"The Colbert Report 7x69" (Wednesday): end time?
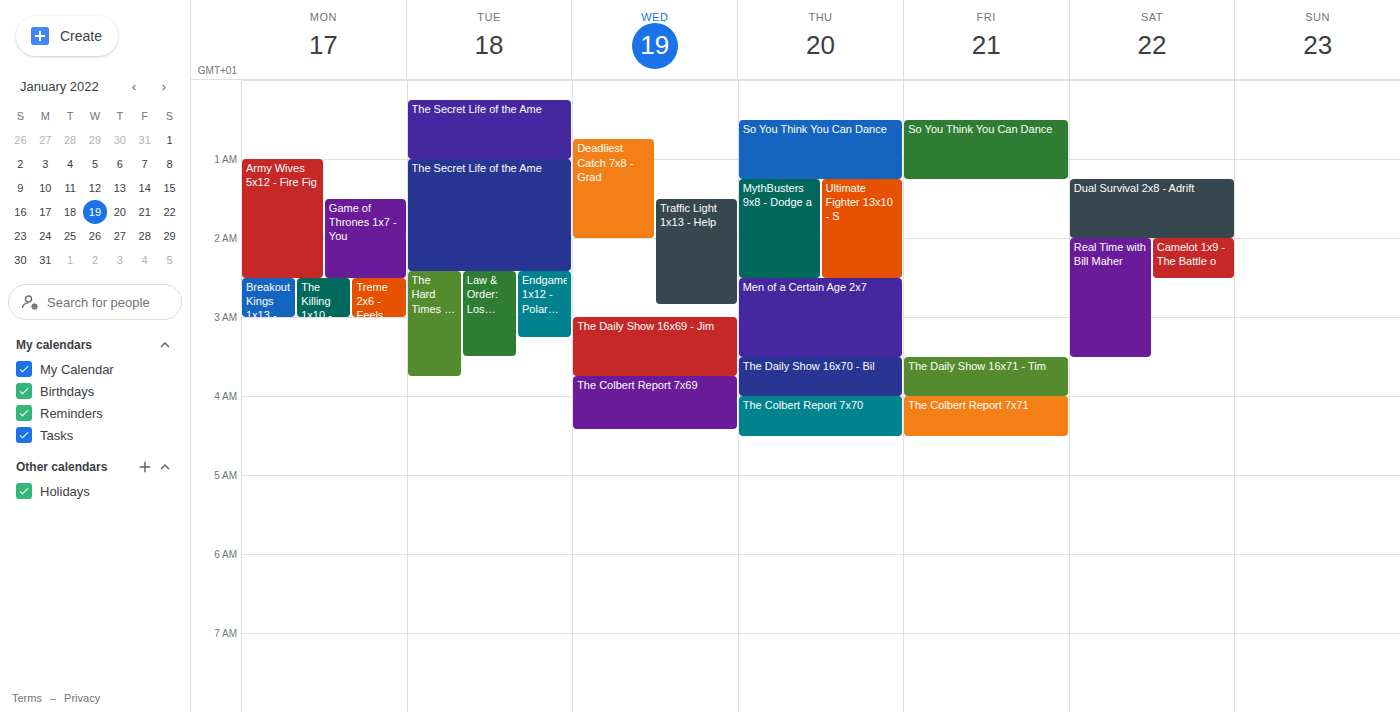
4:25 AM